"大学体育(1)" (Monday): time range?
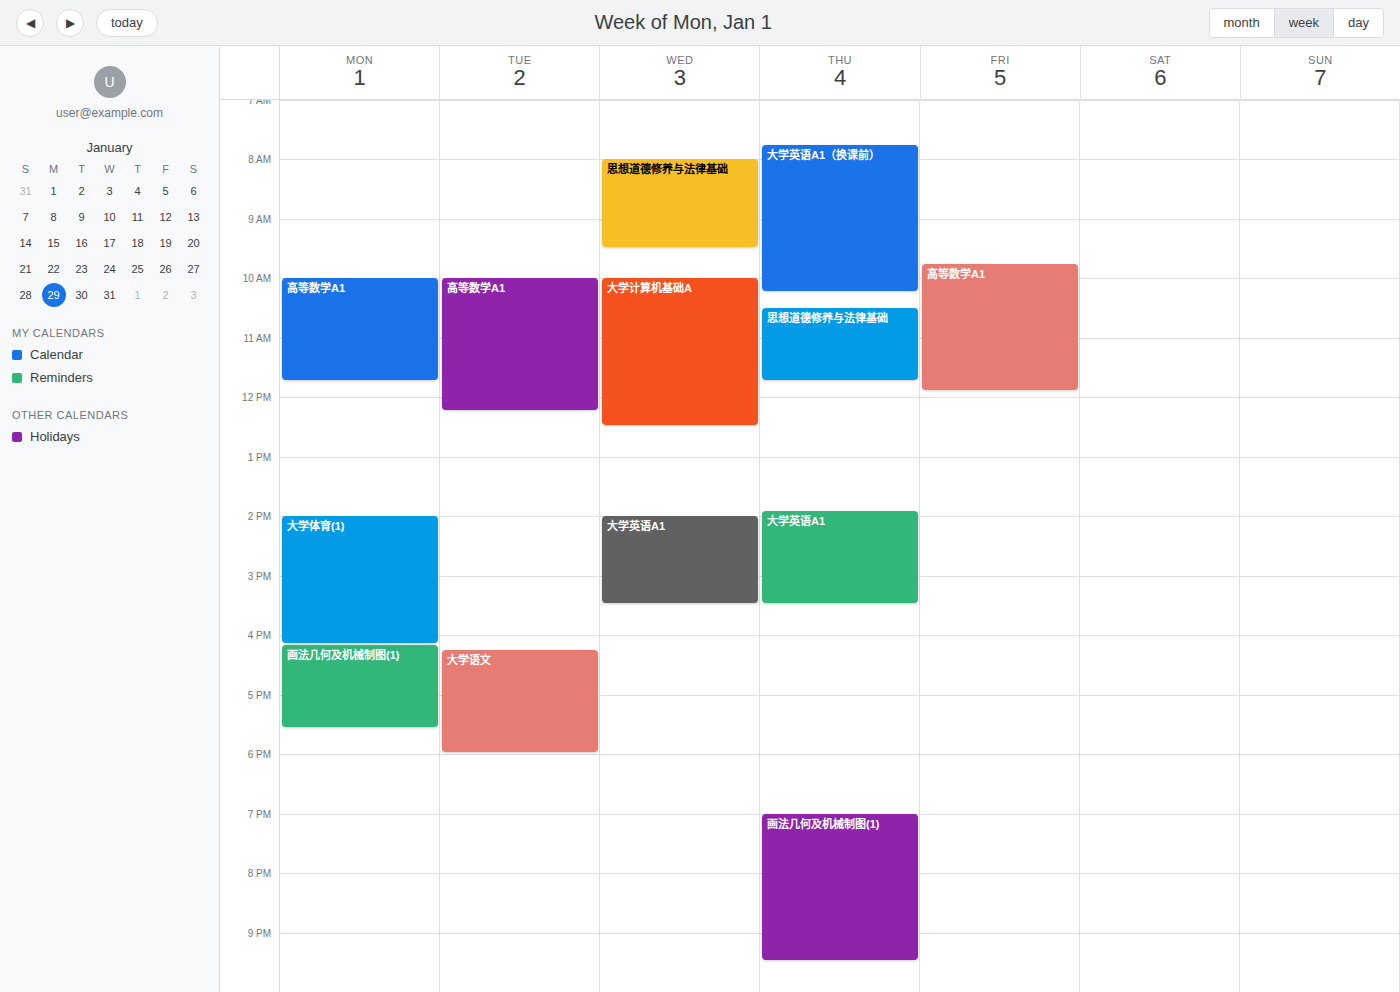
2:00 PM to 4:10 PM